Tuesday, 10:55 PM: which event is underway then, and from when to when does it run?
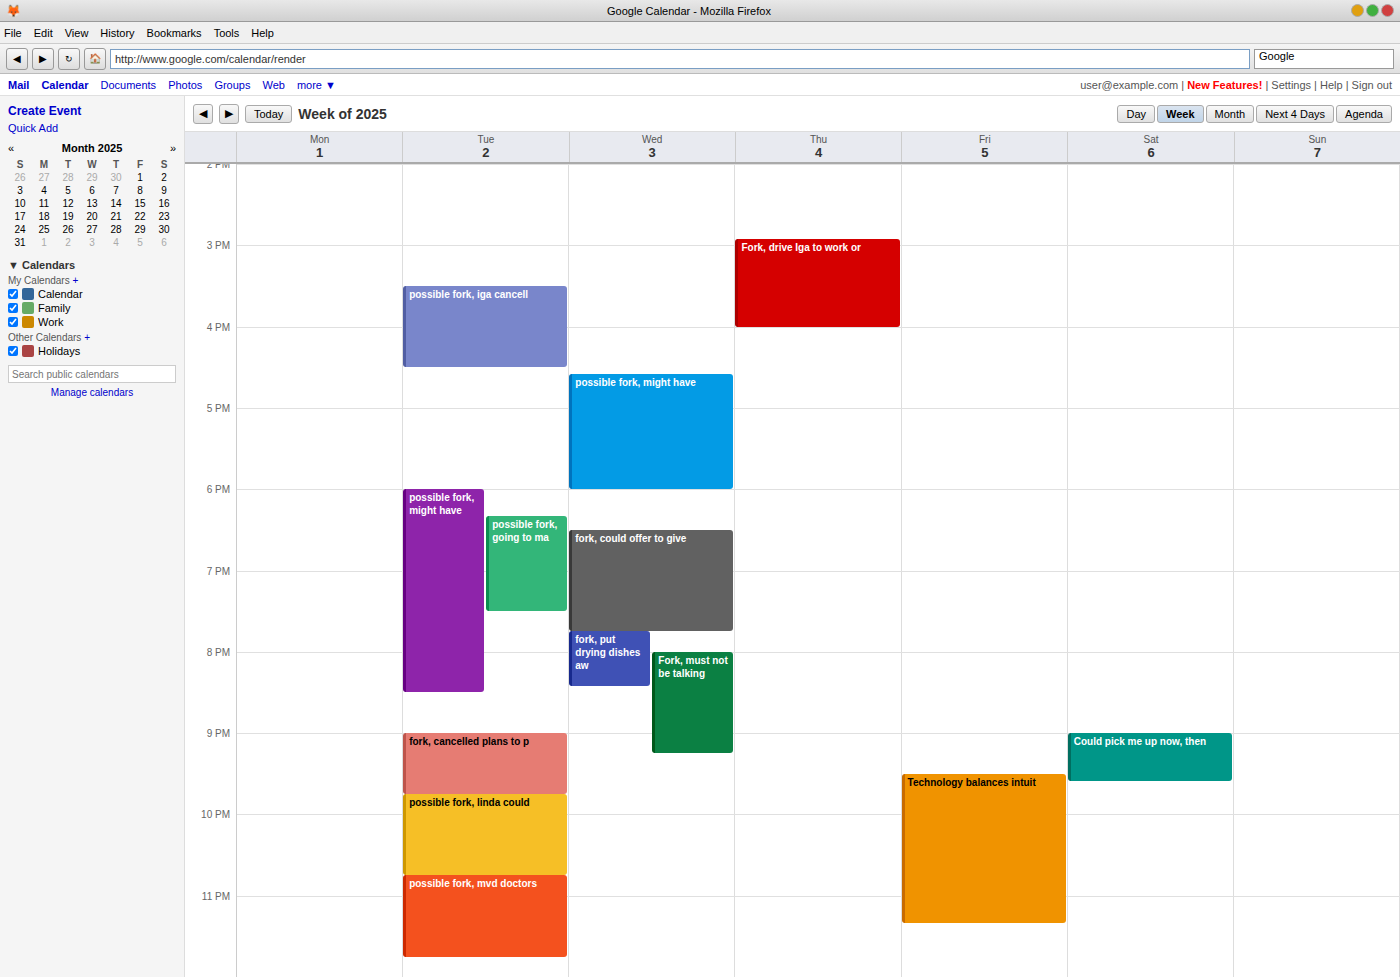
"possible fork, mvd doctors", 10:45 PM to 11:45 PM